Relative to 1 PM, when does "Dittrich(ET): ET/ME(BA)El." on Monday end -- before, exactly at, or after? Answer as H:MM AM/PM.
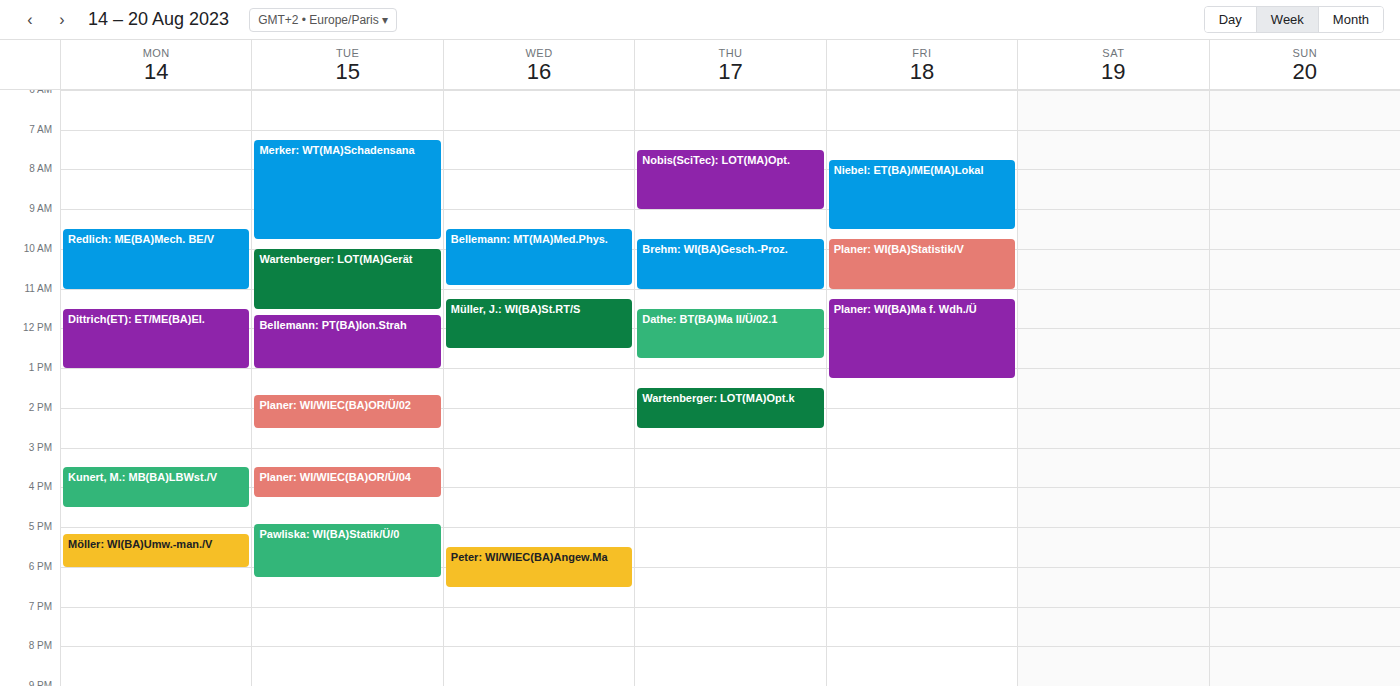
1:00 PM -- exactly at 1 PM, on the 1 PM line.